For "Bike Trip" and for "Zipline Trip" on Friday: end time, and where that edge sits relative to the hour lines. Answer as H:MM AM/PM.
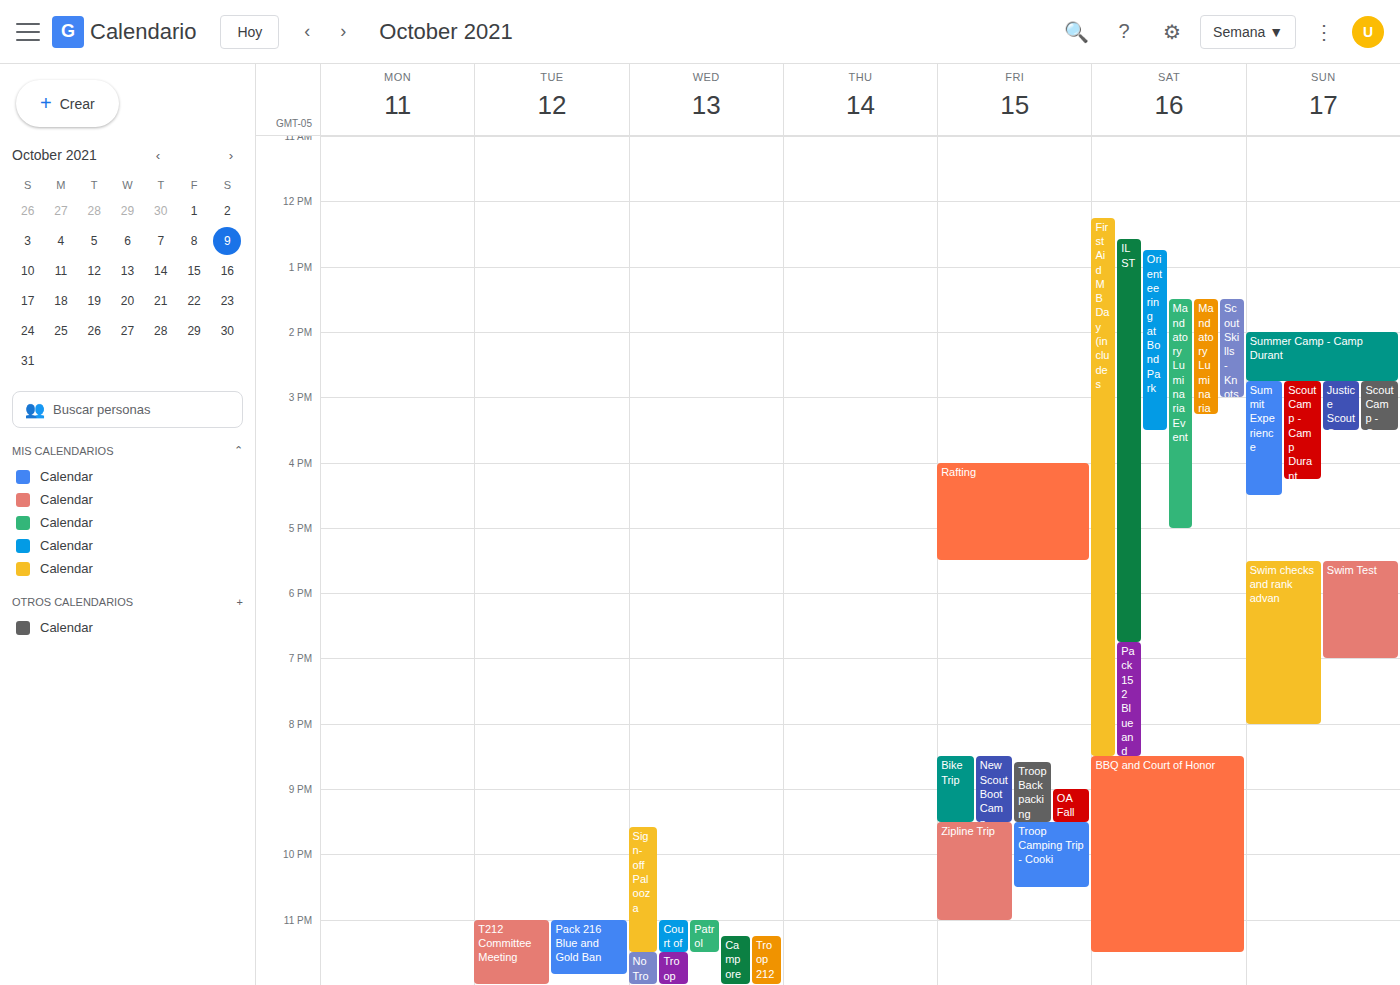
"Bike Trip": 9:30 PM, halfway between the 9 PM and 10 PM lines. "Zipline Trip": 11:00 PM, exactly on the 11 PM line.